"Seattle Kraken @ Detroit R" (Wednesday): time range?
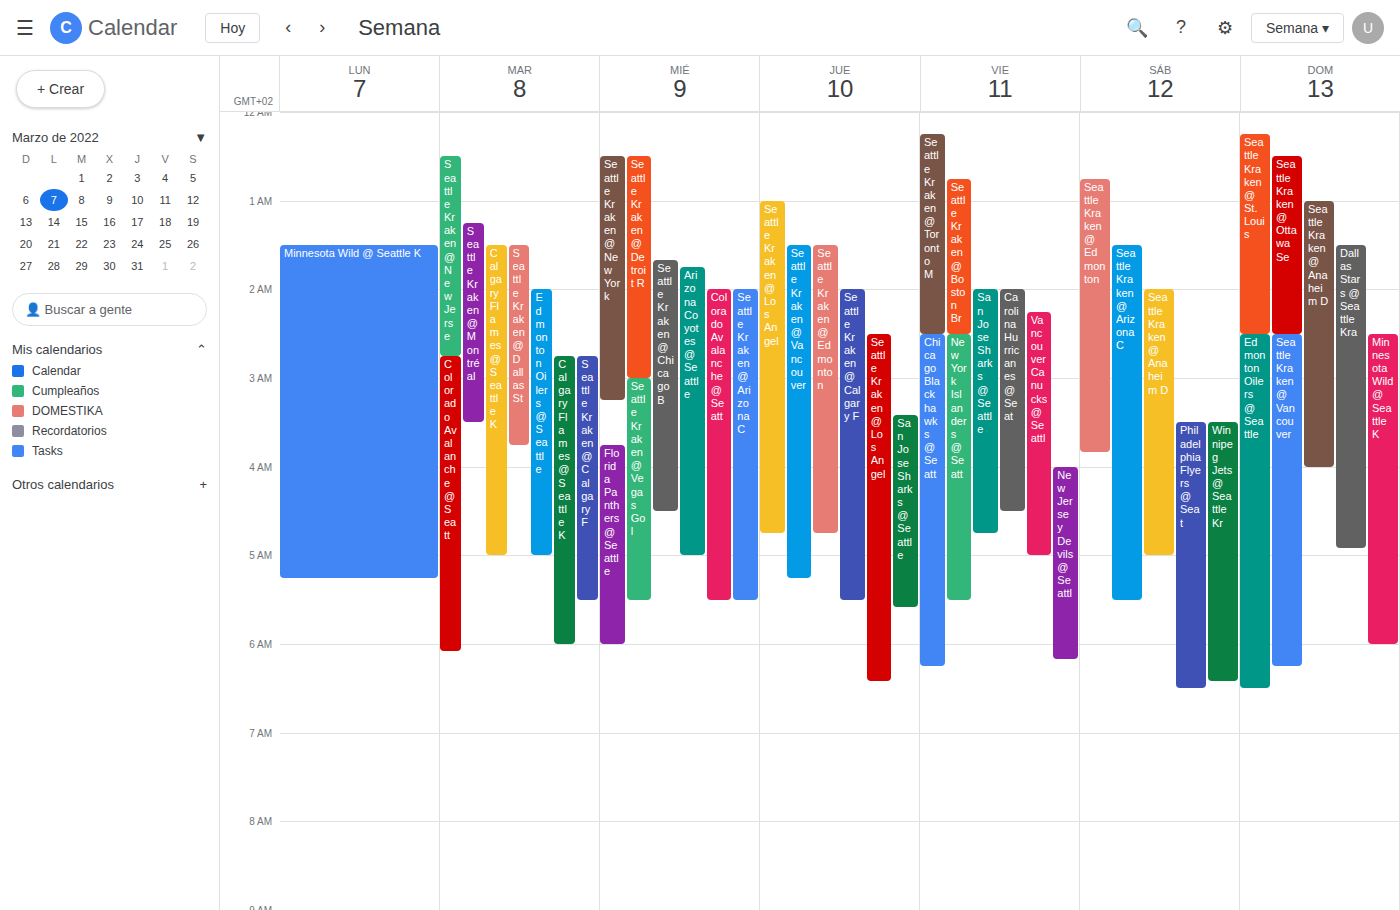
12:30 AM to 3:00 AM